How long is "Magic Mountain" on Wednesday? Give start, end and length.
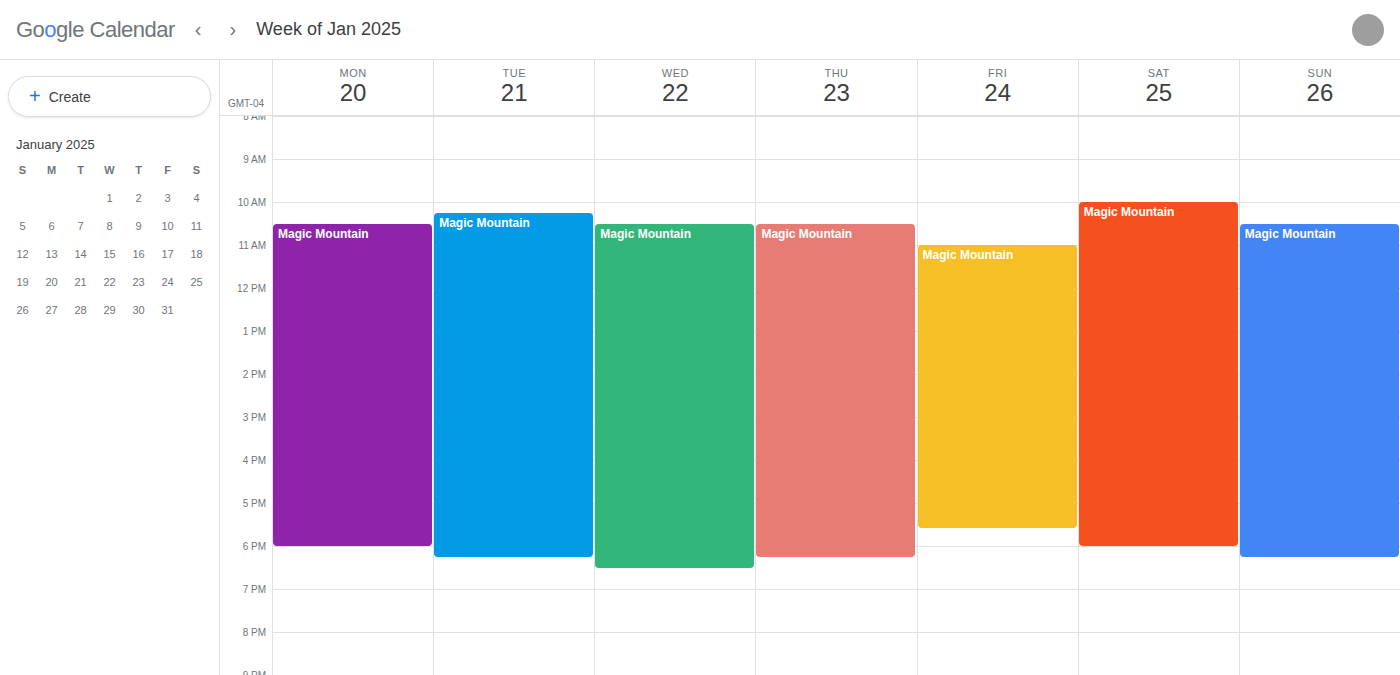
10:30 AM to 6:30 PM, 8 hours